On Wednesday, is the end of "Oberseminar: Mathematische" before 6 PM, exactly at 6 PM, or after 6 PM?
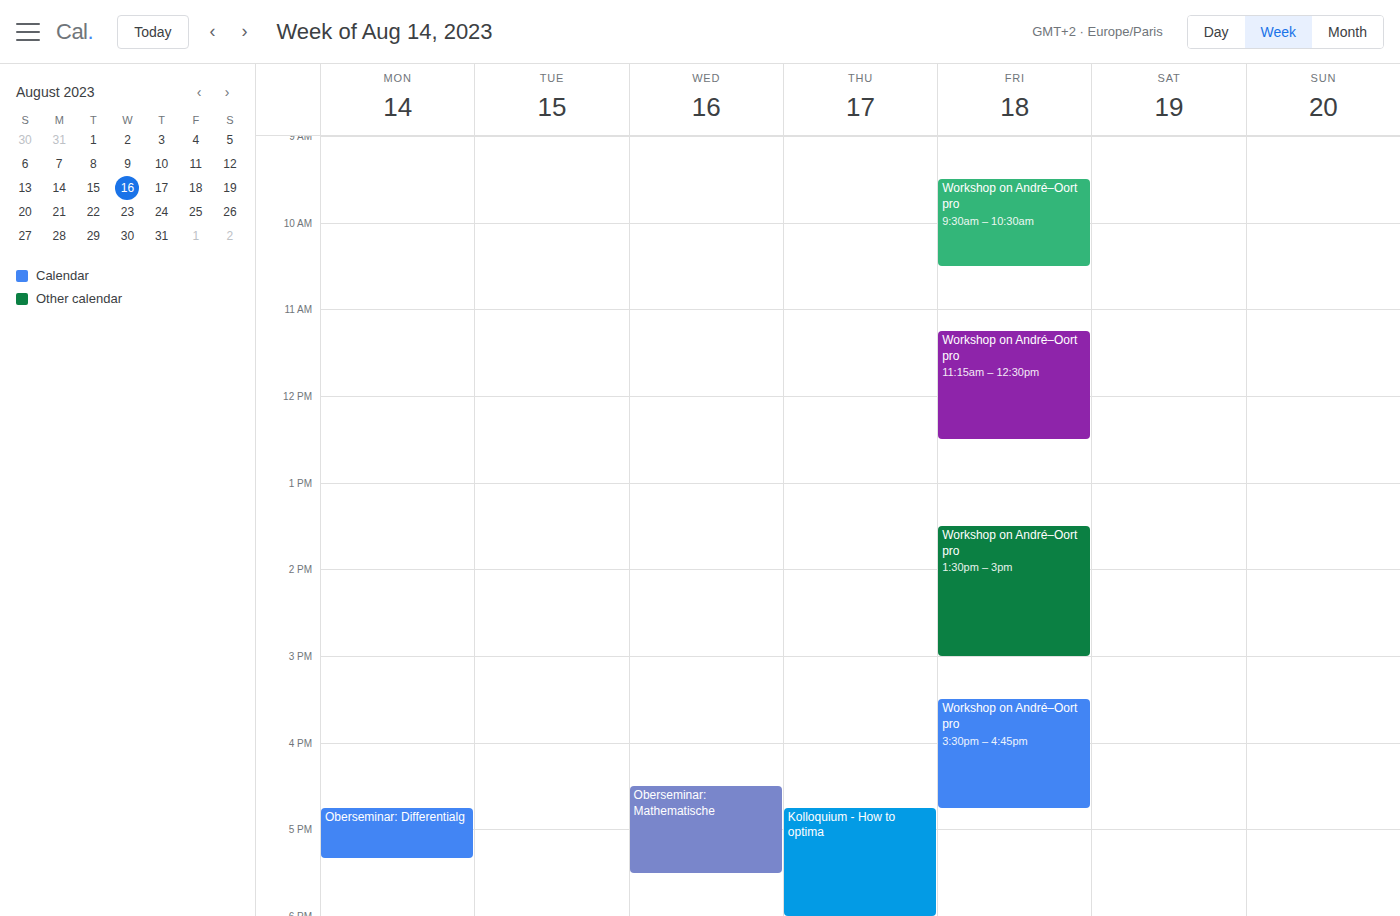
5:30 PM -- before 6 PM, 30 minutes above the 6 PM line.